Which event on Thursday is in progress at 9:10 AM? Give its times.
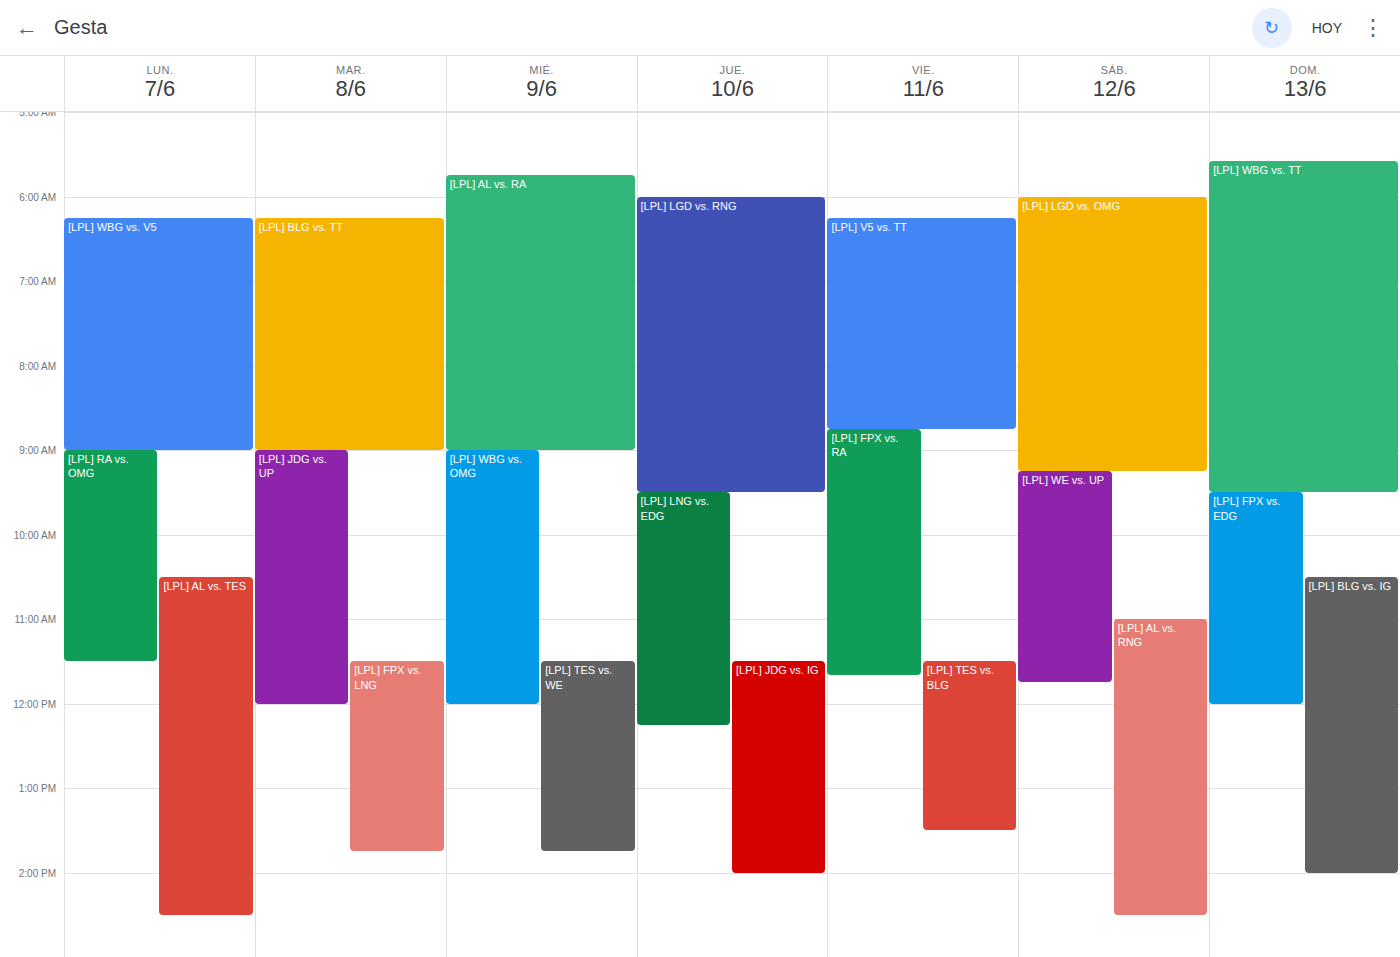
"[LPL] LGD vs. RNG", 6:00 AM to 9:30 AM